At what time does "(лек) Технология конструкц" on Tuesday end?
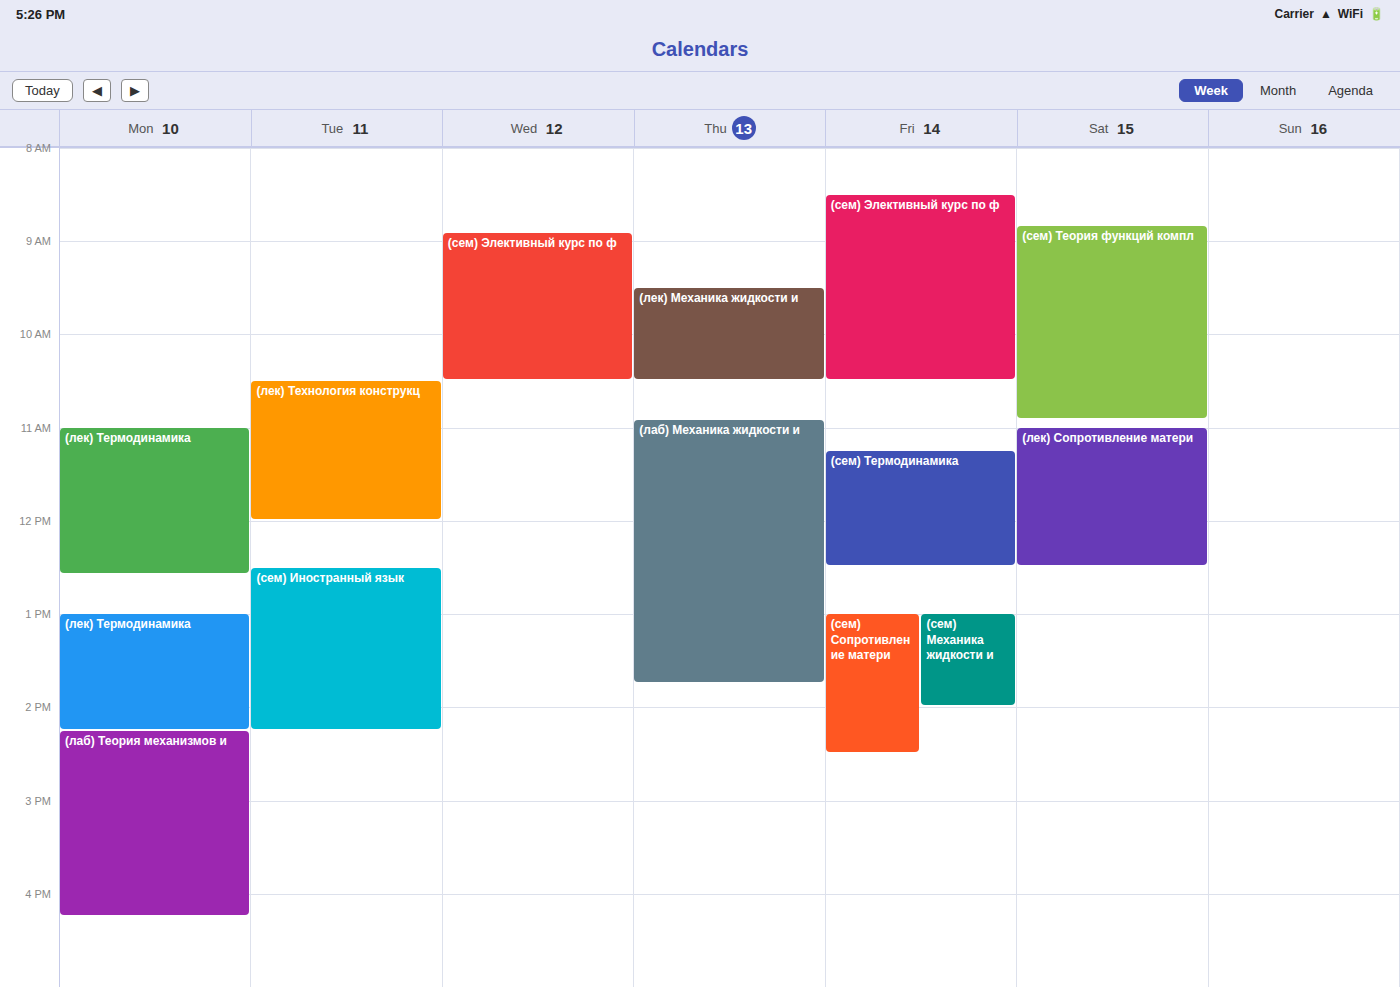
12:00 PM